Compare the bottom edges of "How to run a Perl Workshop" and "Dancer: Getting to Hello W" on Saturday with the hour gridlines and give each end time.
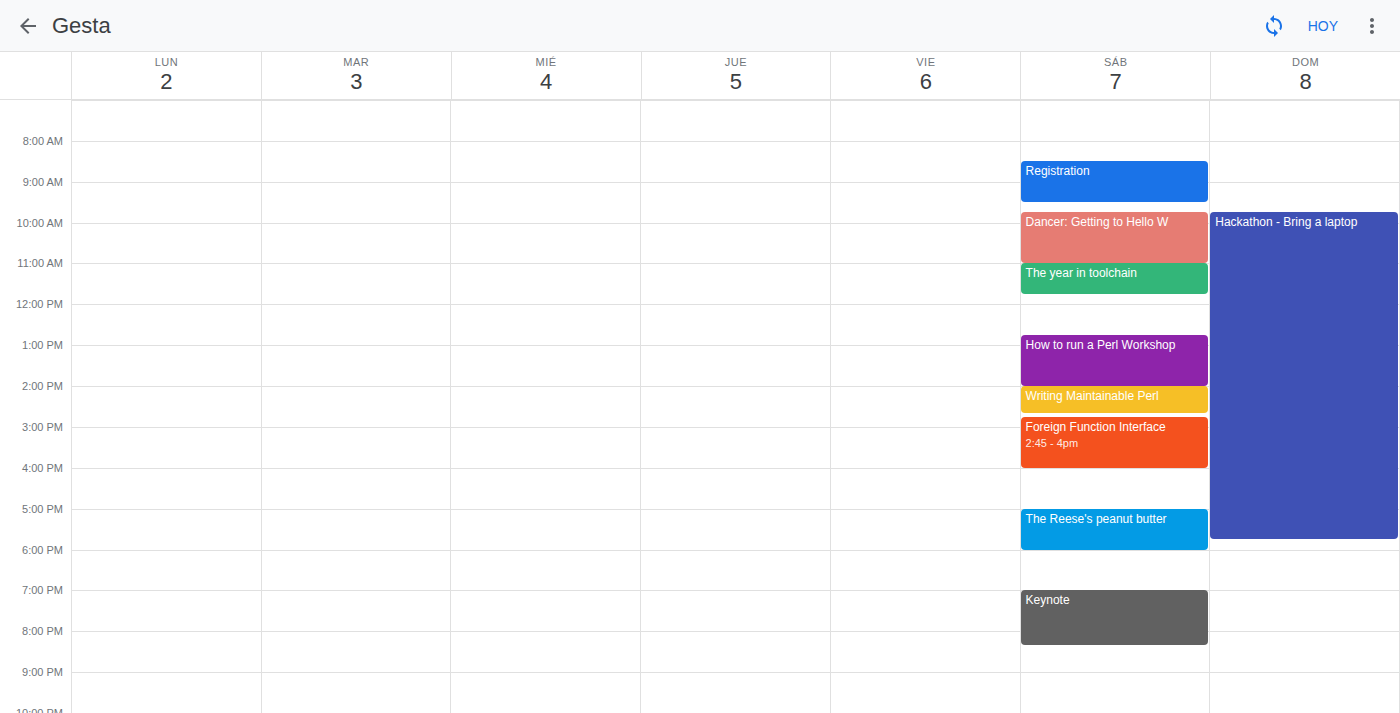
"How to run a Perl Workshop": 2:00 PM, exactly on the 2 PM line. "Dancer: Getting to Hello W": 11:00 AM, exactly on the 11 AM line.